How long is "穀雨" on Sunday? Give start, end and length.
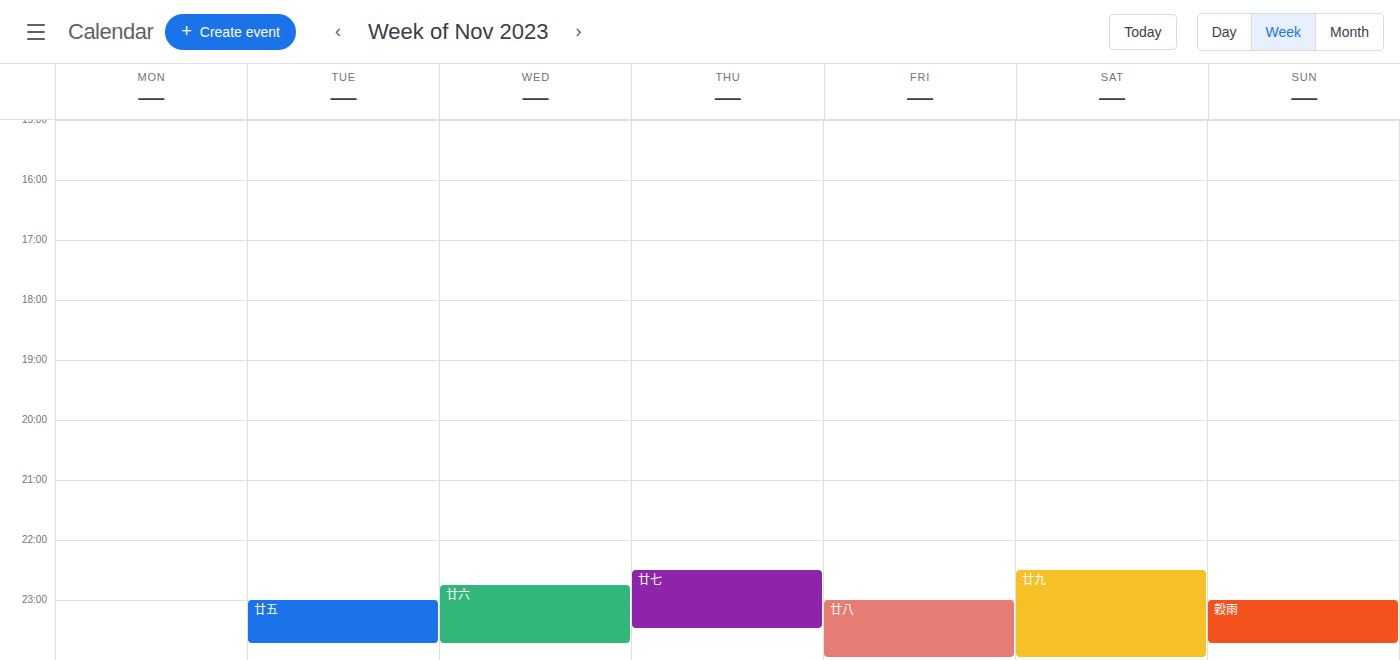
11:00 PM to 11:45 PM, 45 minutes